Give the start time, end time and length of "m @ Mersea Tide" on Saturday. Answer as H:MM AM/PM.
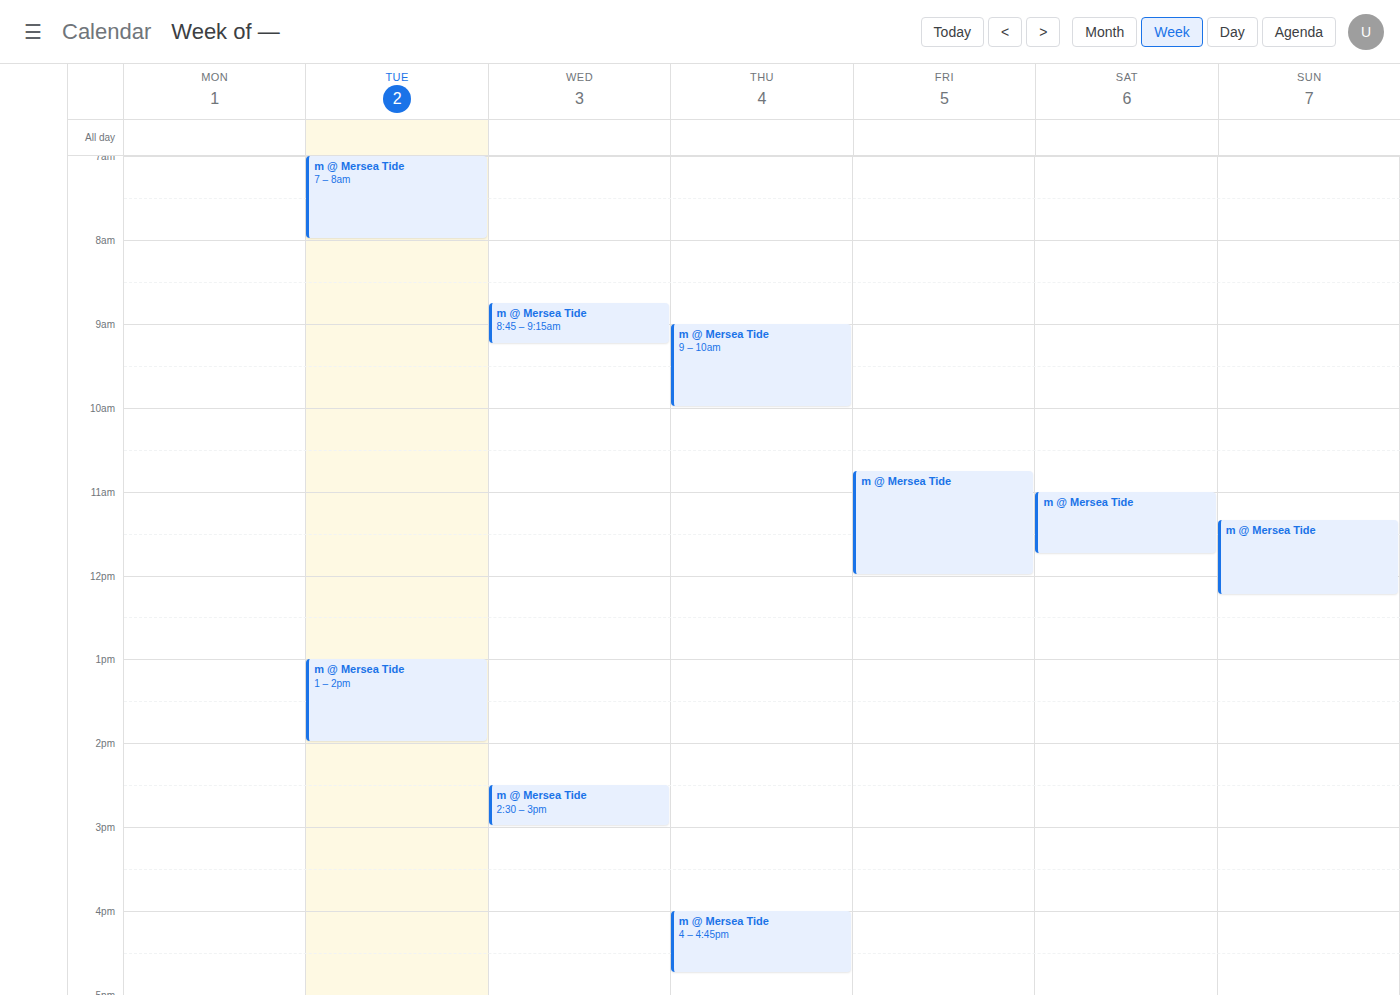
11:00 AM to 11:45 AM, 45 minutes